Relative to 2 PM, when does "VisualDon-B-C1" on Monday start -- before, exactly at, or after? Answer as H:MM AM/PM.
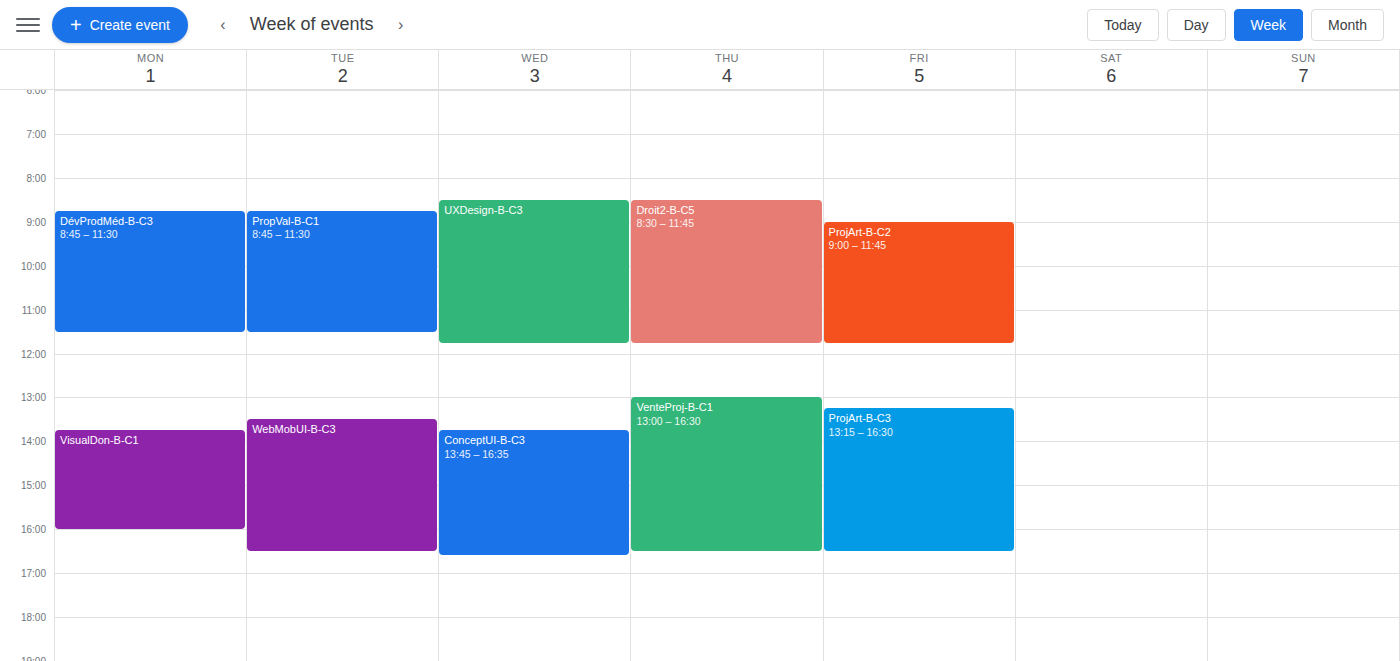
1:45 PM -- before 2 PM, 15 minutes above the 2 PM line.